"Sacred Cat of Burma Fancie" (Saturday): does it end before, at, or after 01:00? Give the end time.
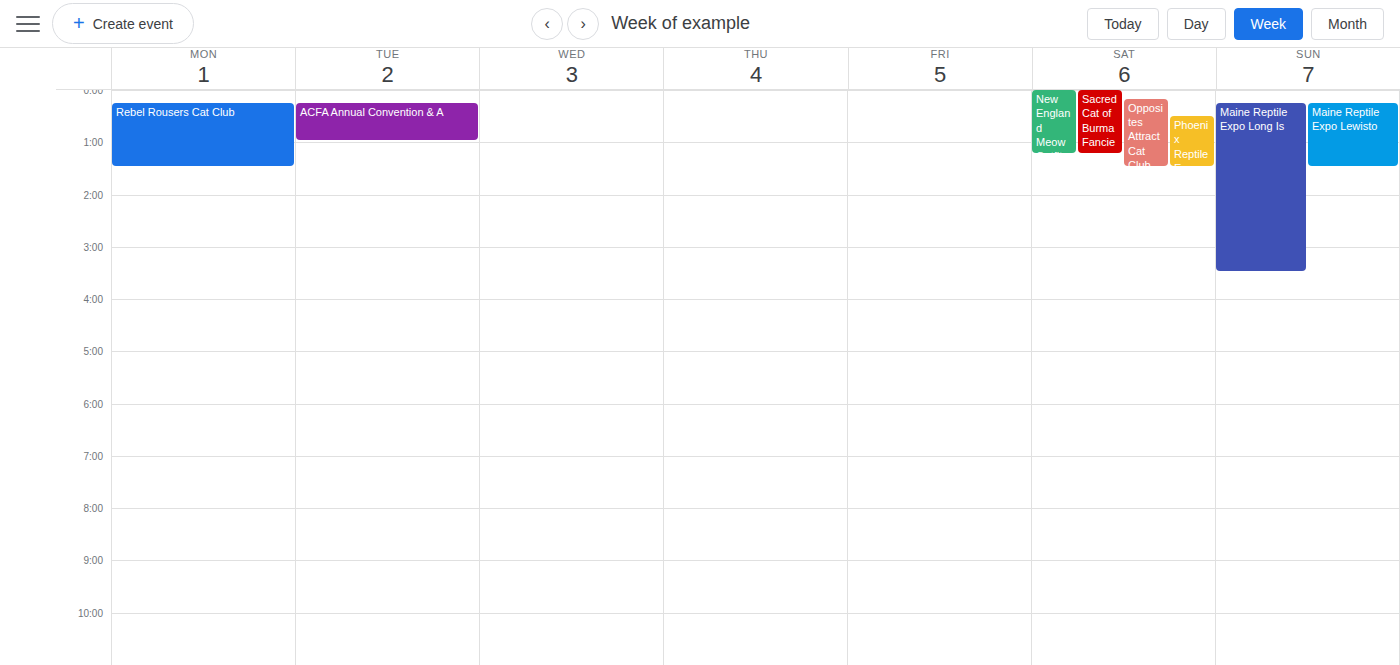
01:15 -- after 01:00, 15 minutes below the 01:00 line.